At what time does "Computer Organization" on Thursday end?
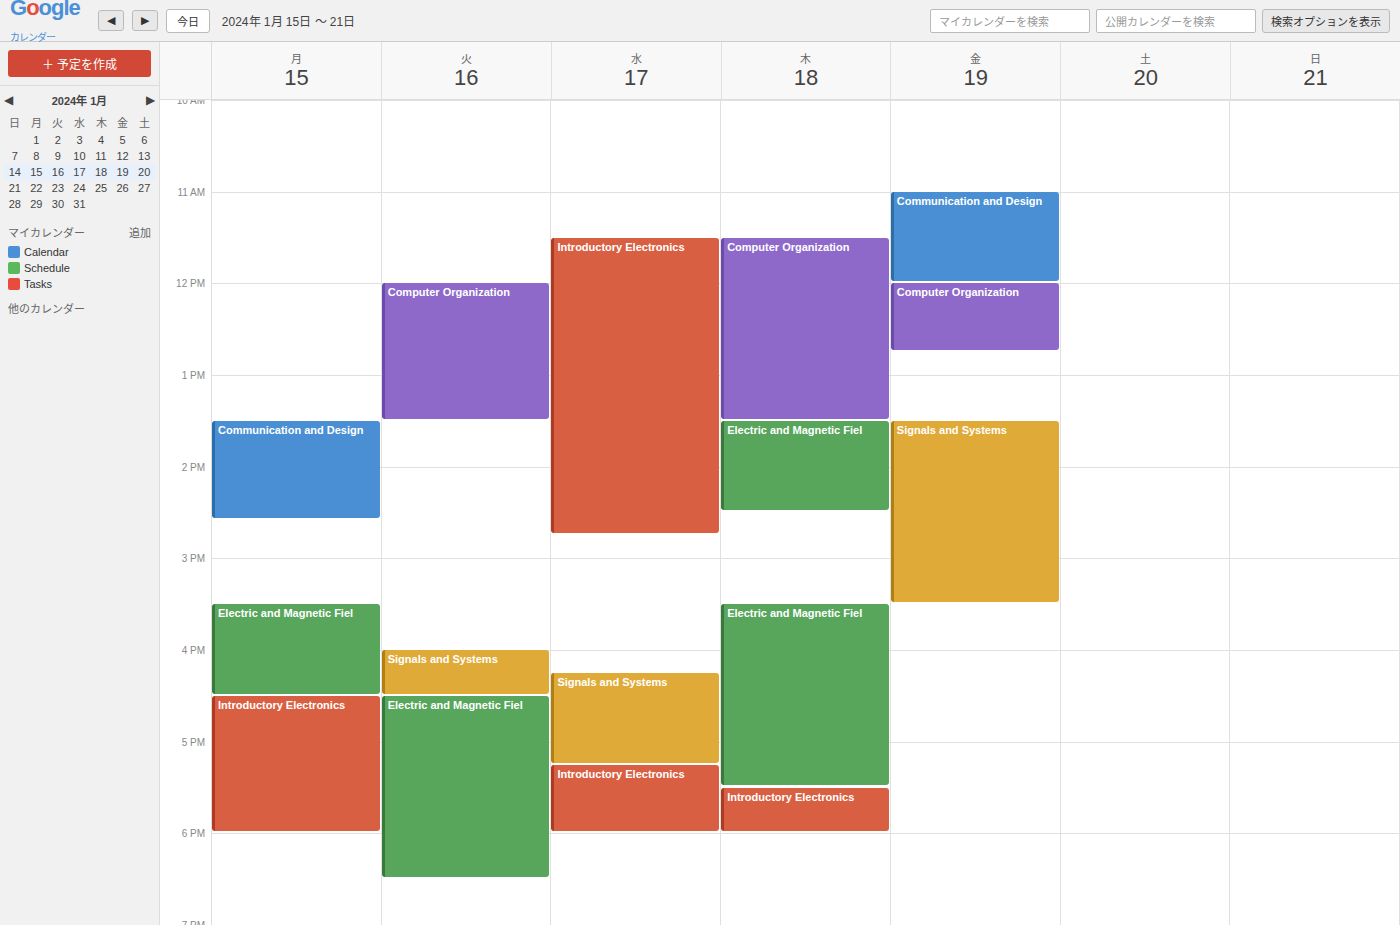
1:30 PM